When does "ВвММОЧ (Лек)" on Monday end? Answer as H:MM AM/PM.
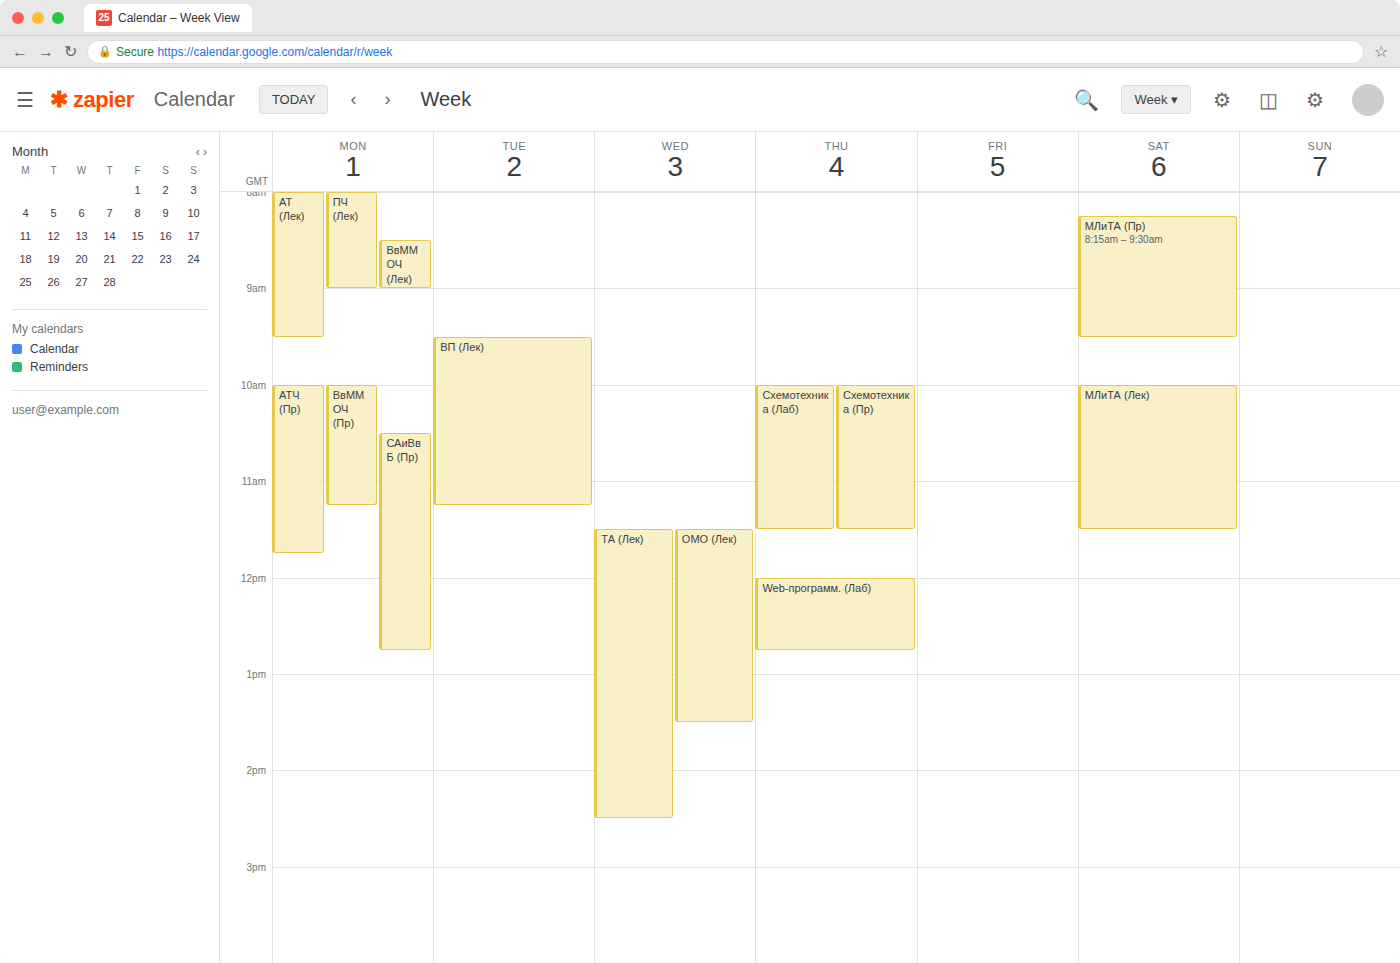
9:00 AM